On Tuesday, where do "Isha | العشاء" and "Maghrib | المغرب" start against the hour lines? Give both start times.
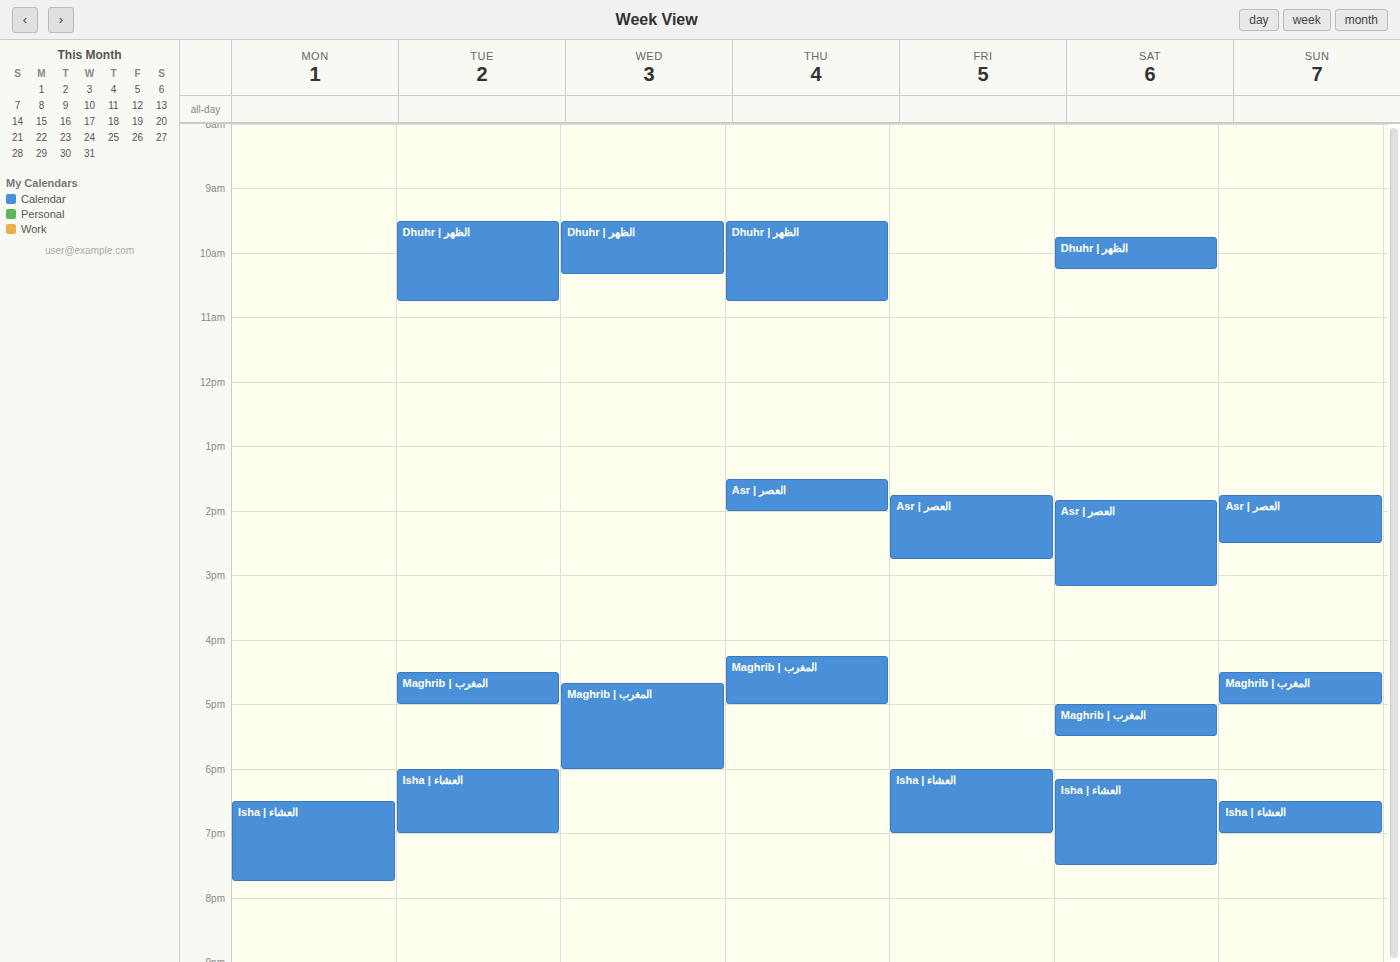
"Isha | العشاء": 6:00 PM, exactly on the 6 PM line. "Maghrib | المغرب": 4:30 PM, halfway between the 4 PM and 5 PM lines.